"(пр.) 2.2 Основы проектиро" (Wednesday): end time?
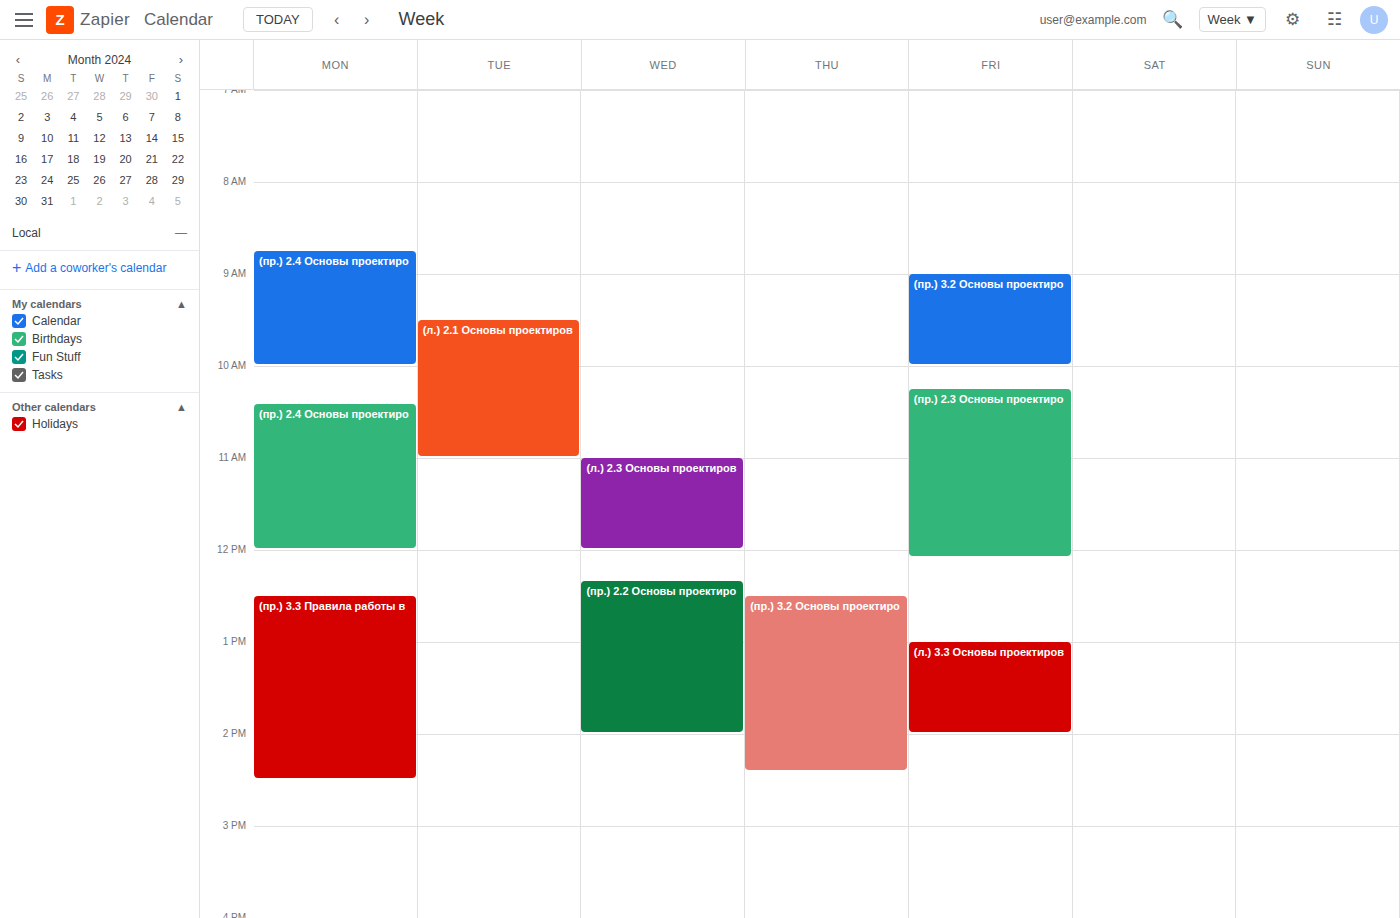
2:00 PM